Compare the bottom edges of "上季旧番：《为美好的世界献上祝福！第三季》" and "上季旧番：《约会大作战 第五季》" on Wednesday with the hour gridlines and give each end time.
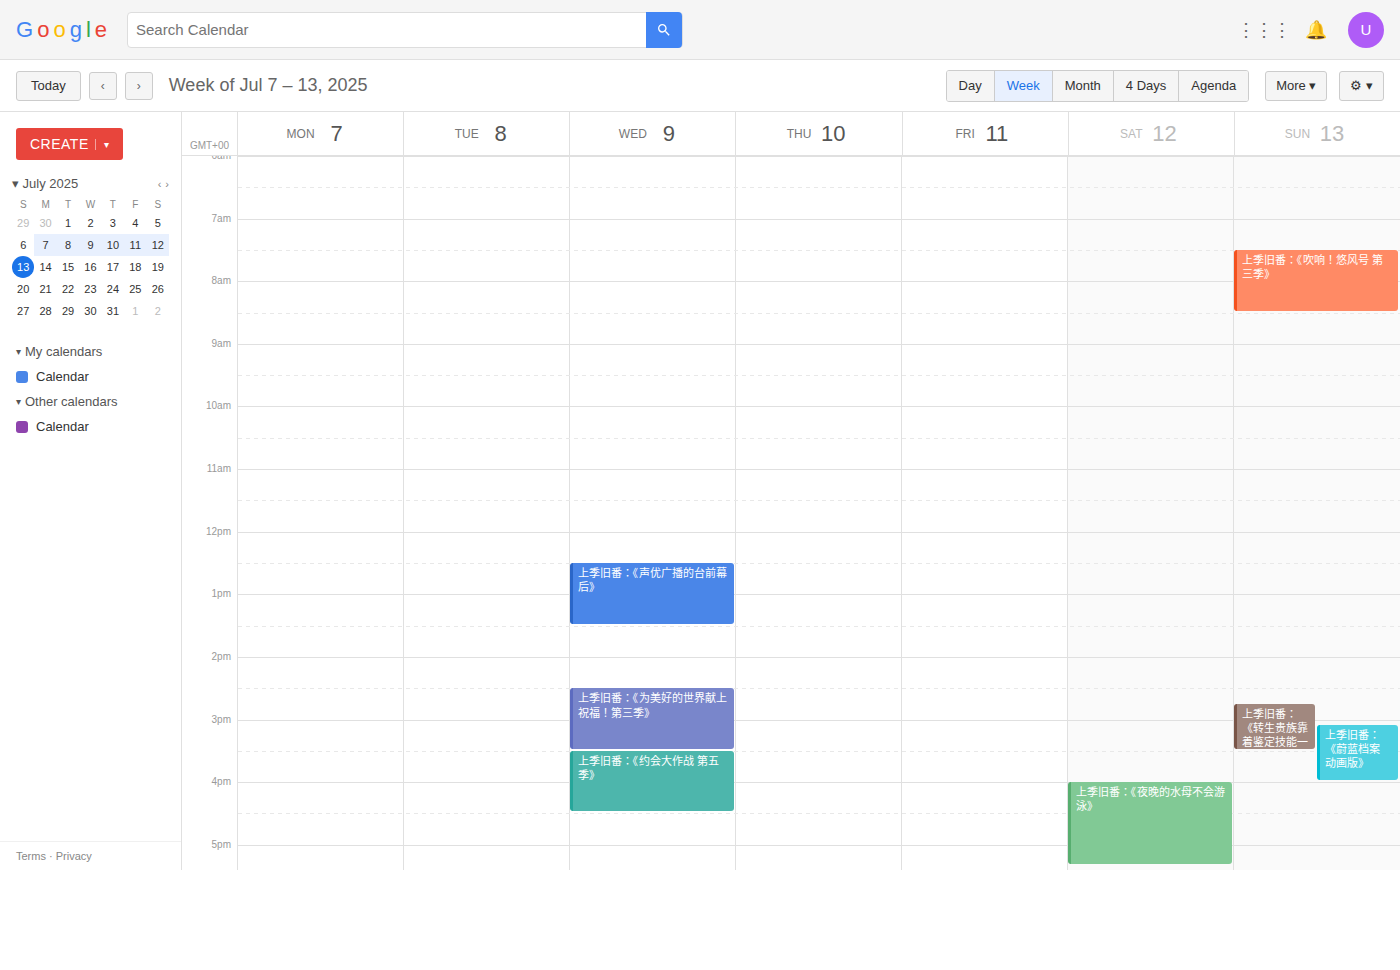
"上季旧番：《为美好的世界献上祝福！第三季》": 3:30 PM, halfway between the 3 PM and 4 PM lines. "上季旧番：《约会大作战 第五季》": 4:30 PM, halfway between the 4 PM and 5 PM lines.